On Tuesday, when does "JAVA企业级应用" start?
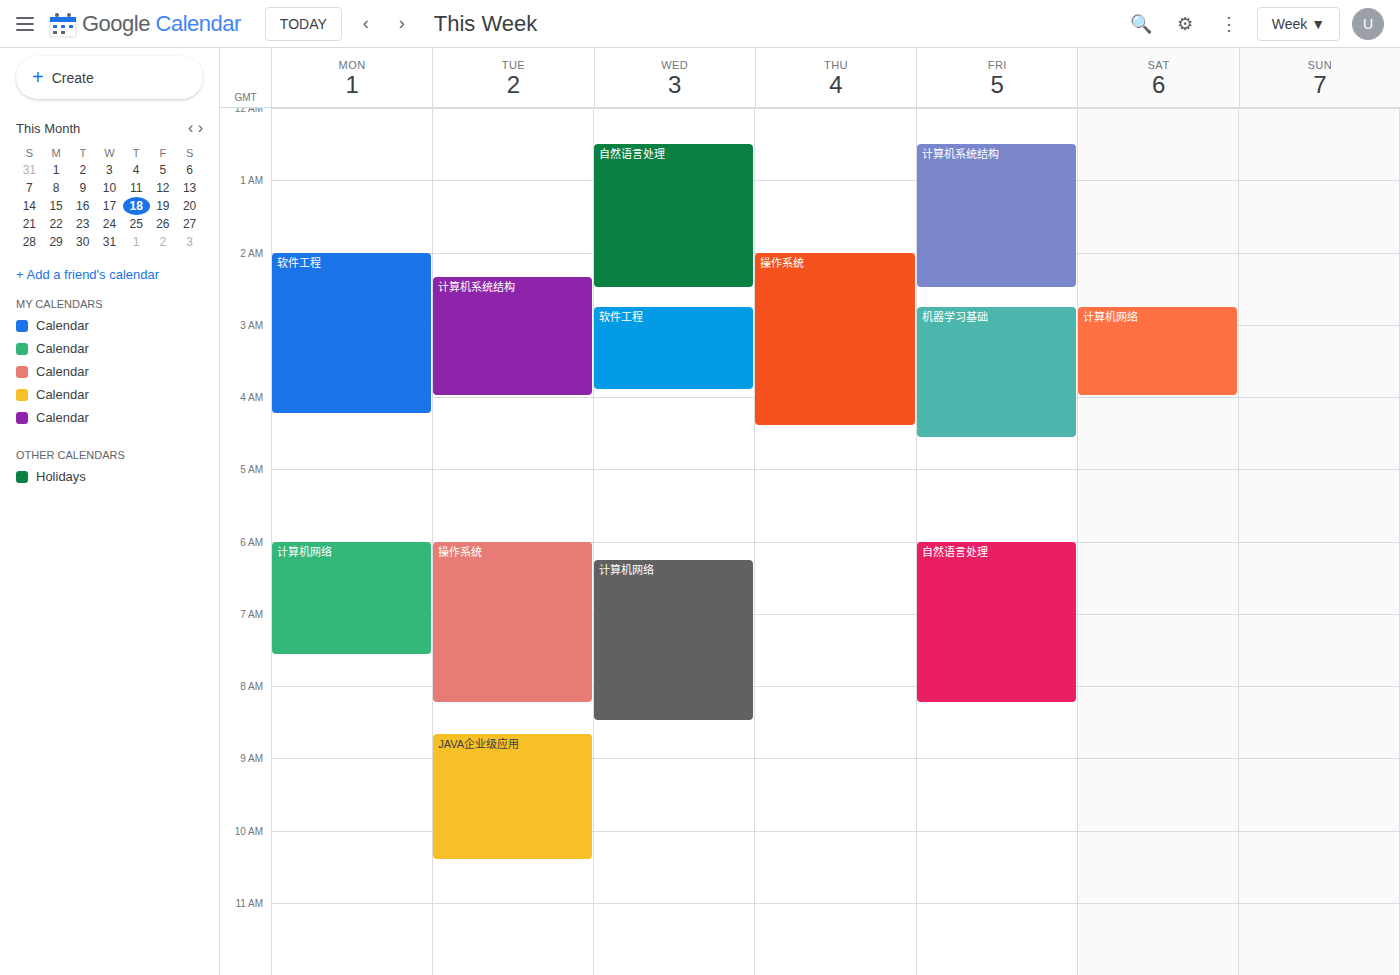
8:40 AM